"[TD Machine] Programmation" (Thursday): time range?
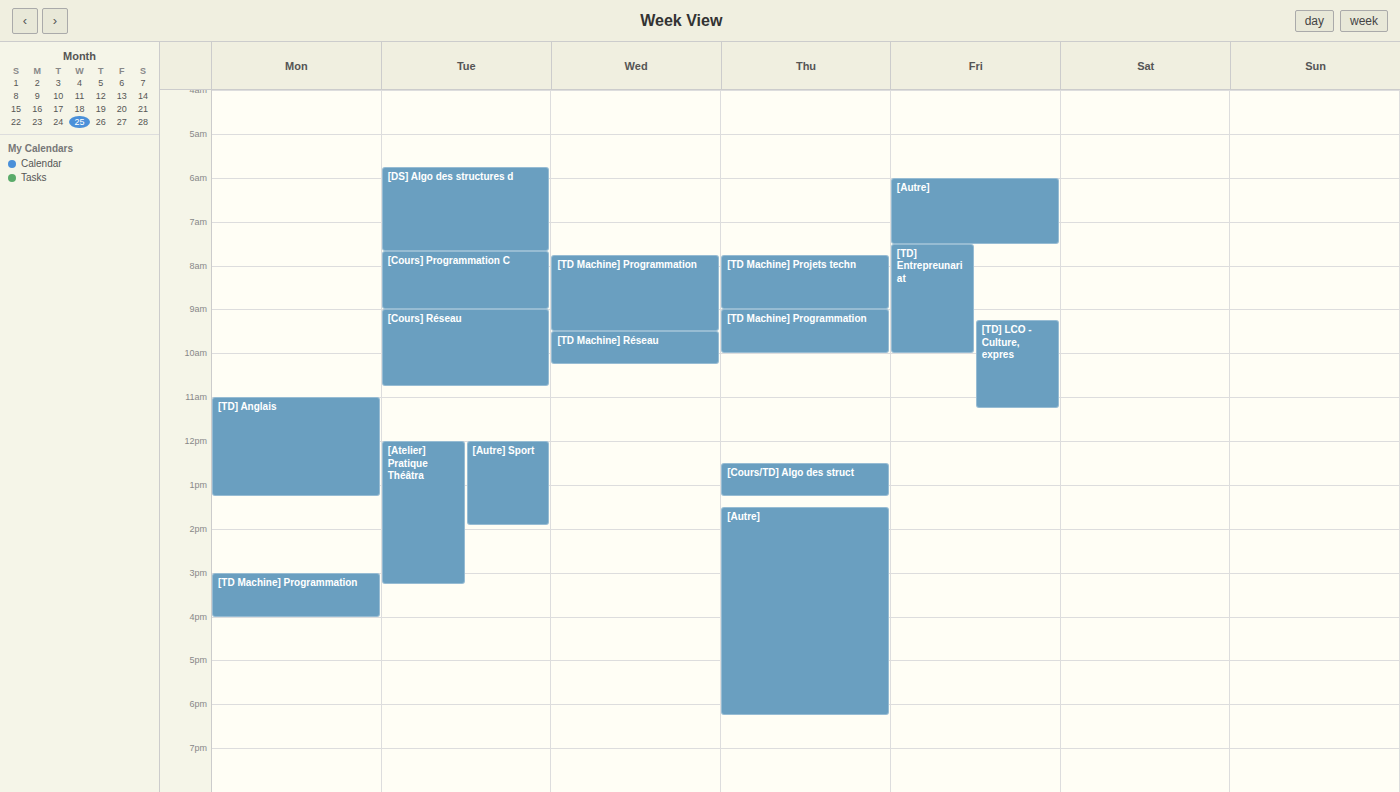
9:00 AM to 10:00 AM